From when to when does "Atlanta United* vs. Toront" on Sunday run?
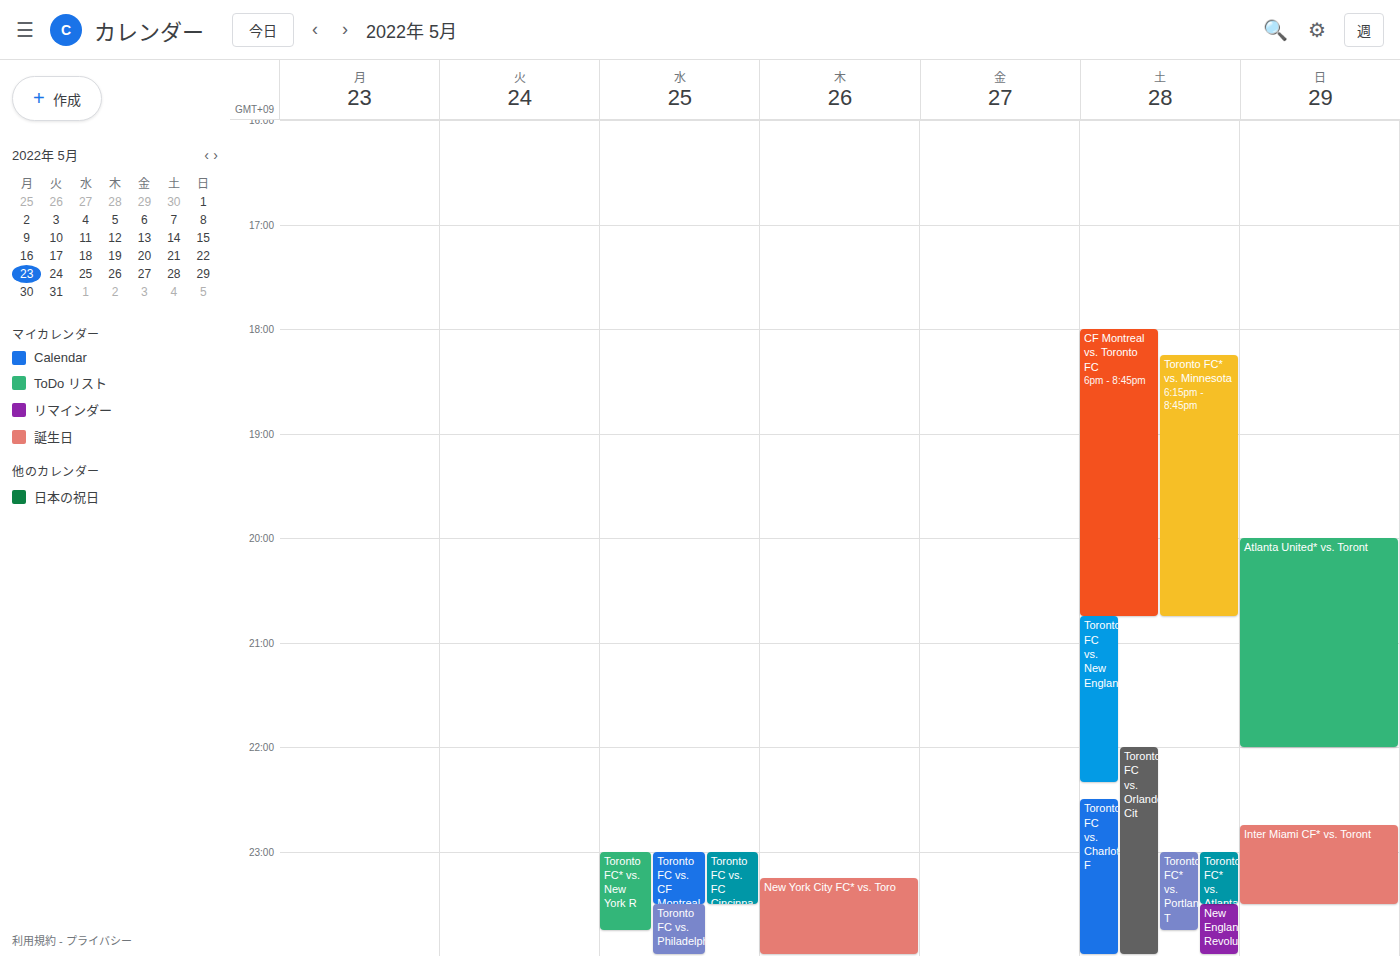
8:00 PM to 10:00 PM